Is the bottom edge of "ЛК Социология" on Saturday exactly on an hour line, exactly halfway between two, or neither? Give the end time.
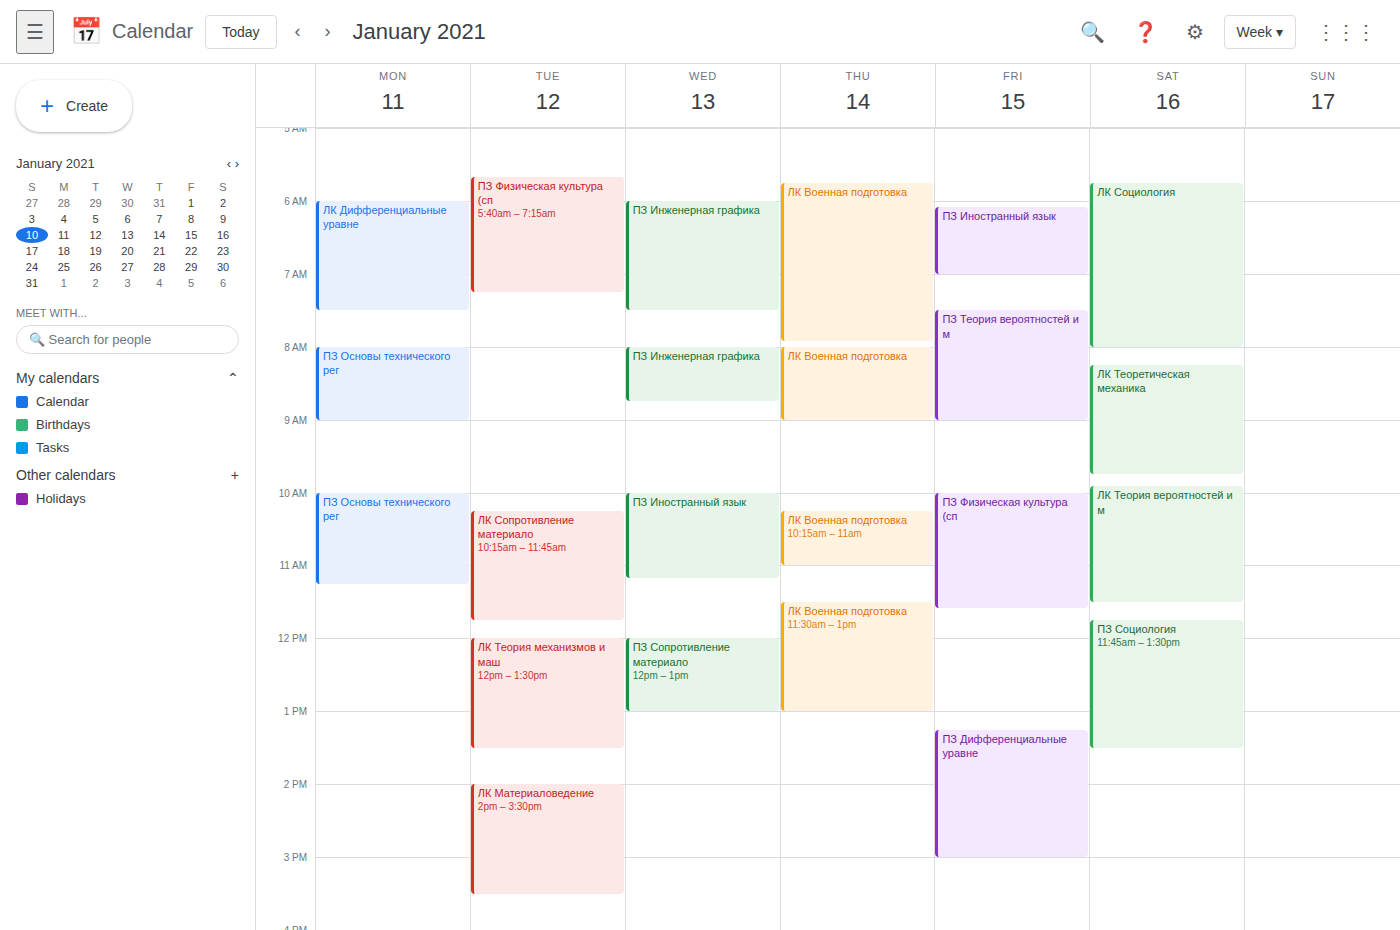
8:00 AM -- exactly on the 8 AM line.